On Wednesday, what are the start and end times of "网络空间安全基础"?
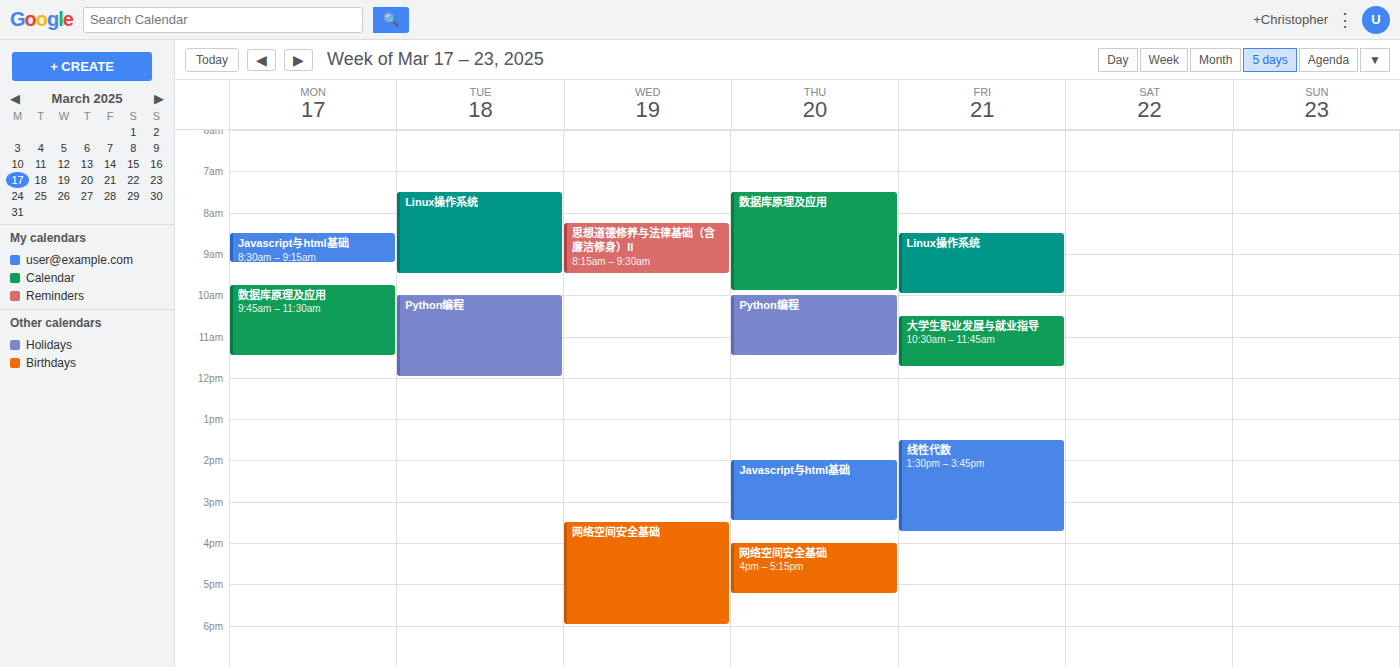
3:30 PM to 6:00 PM